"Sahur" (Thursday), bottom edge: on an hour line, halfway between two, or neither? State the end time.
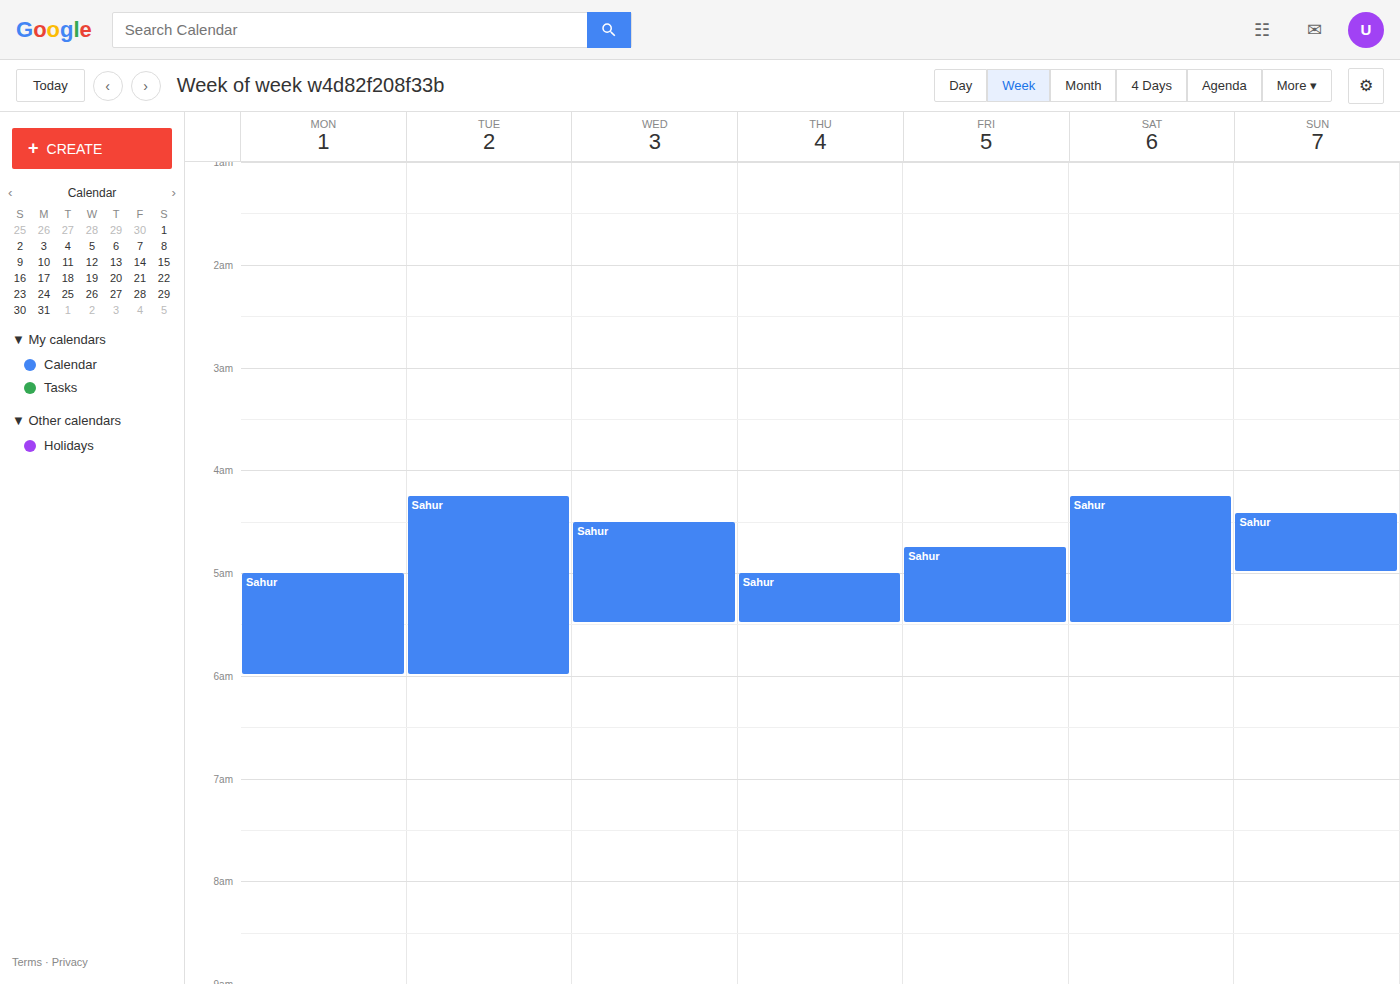
5:30 AM -- halfway between the 5 AM and 6 AM lines.